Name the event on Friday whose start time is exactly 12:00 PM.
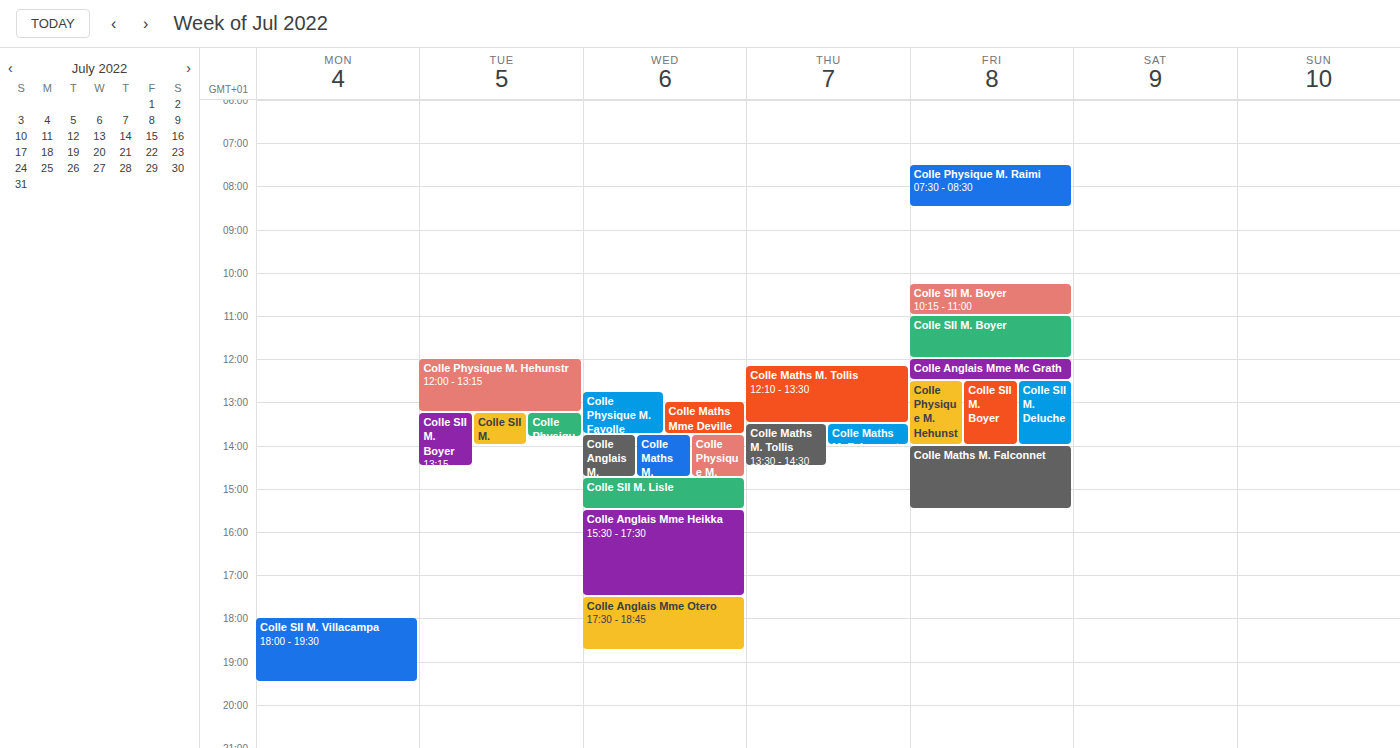
"Colle Anglais Mme Mc Grath"